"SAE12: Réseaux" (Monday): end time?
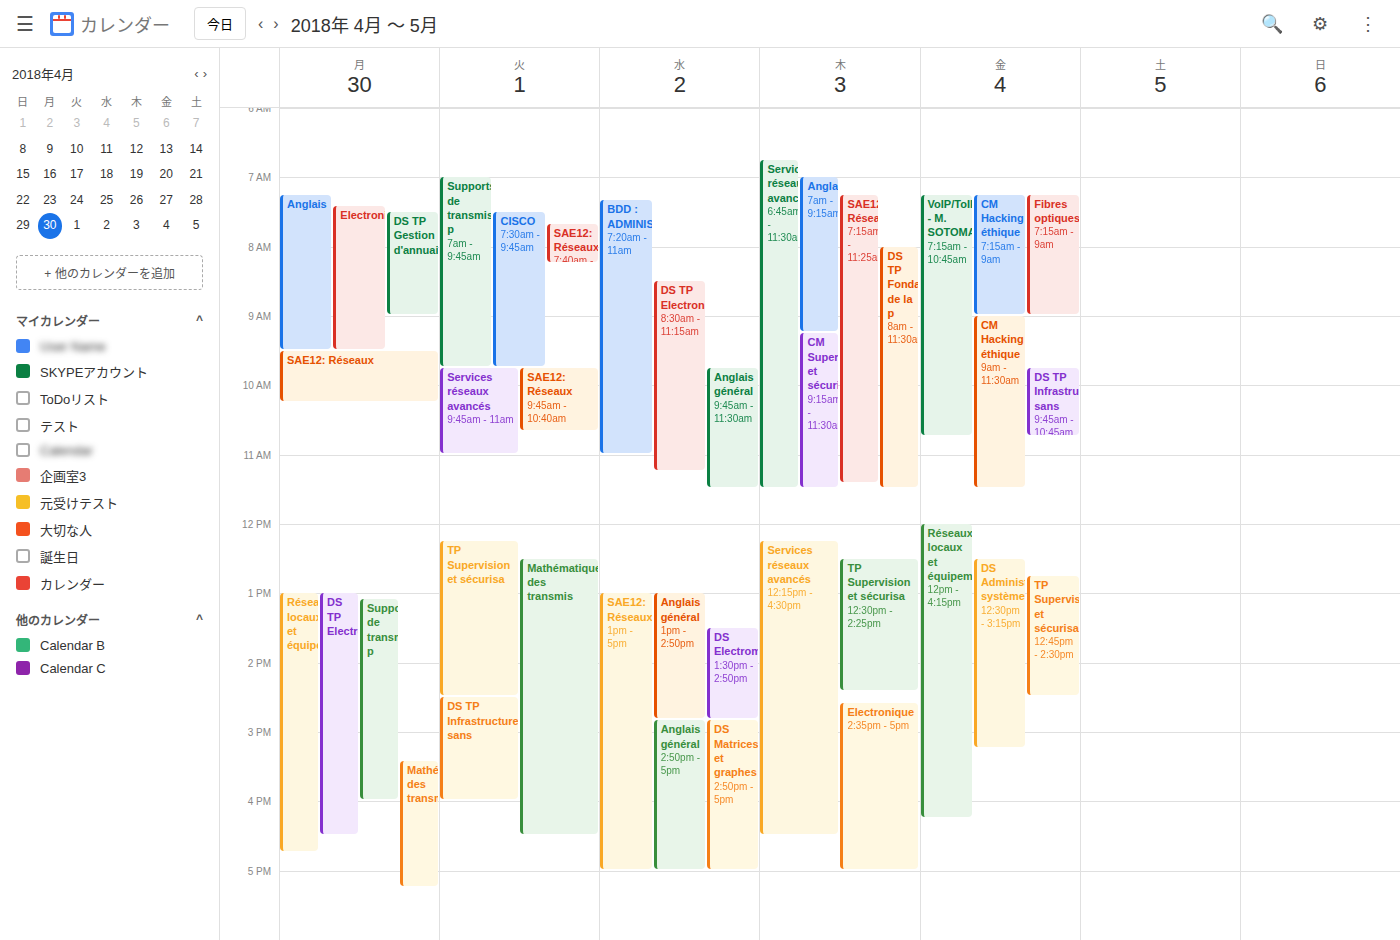
10:15 AM